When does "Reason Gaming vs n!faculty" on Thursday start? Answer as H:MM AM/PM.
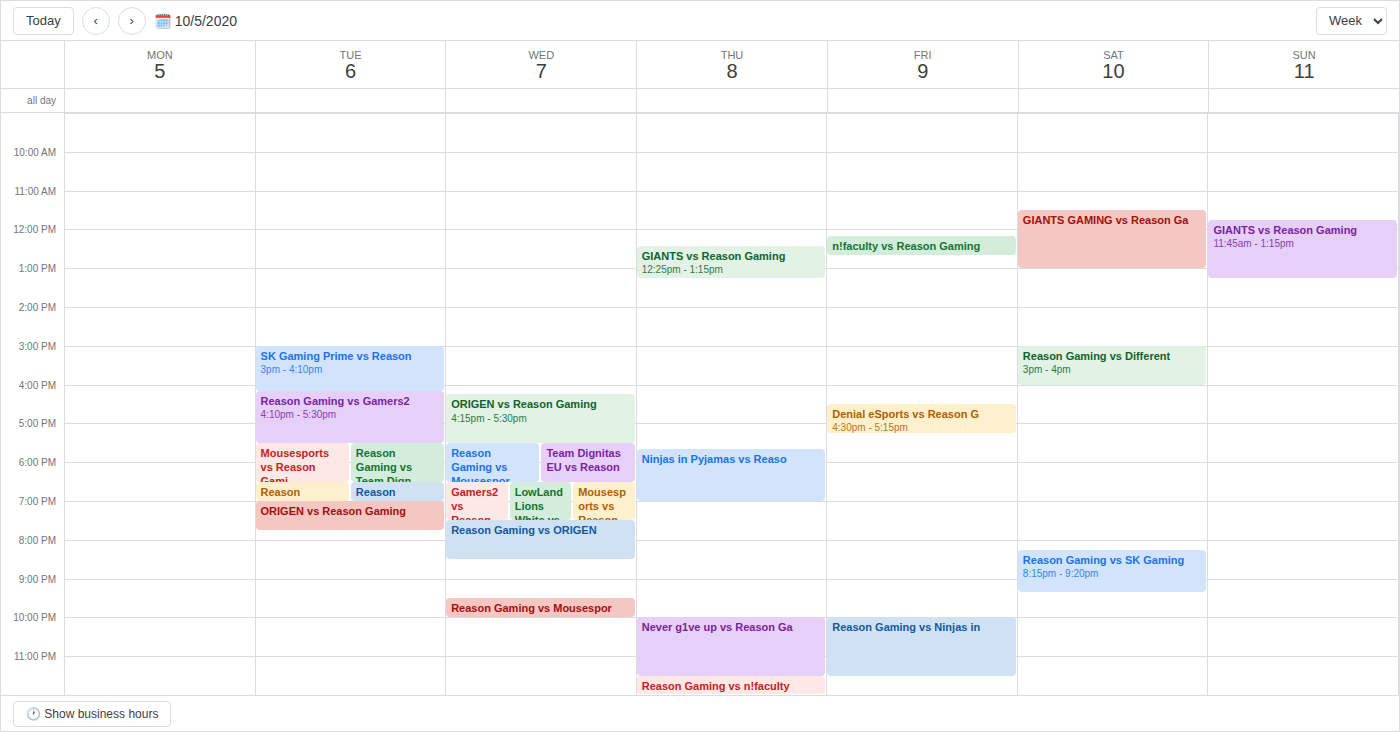
11:30 PM